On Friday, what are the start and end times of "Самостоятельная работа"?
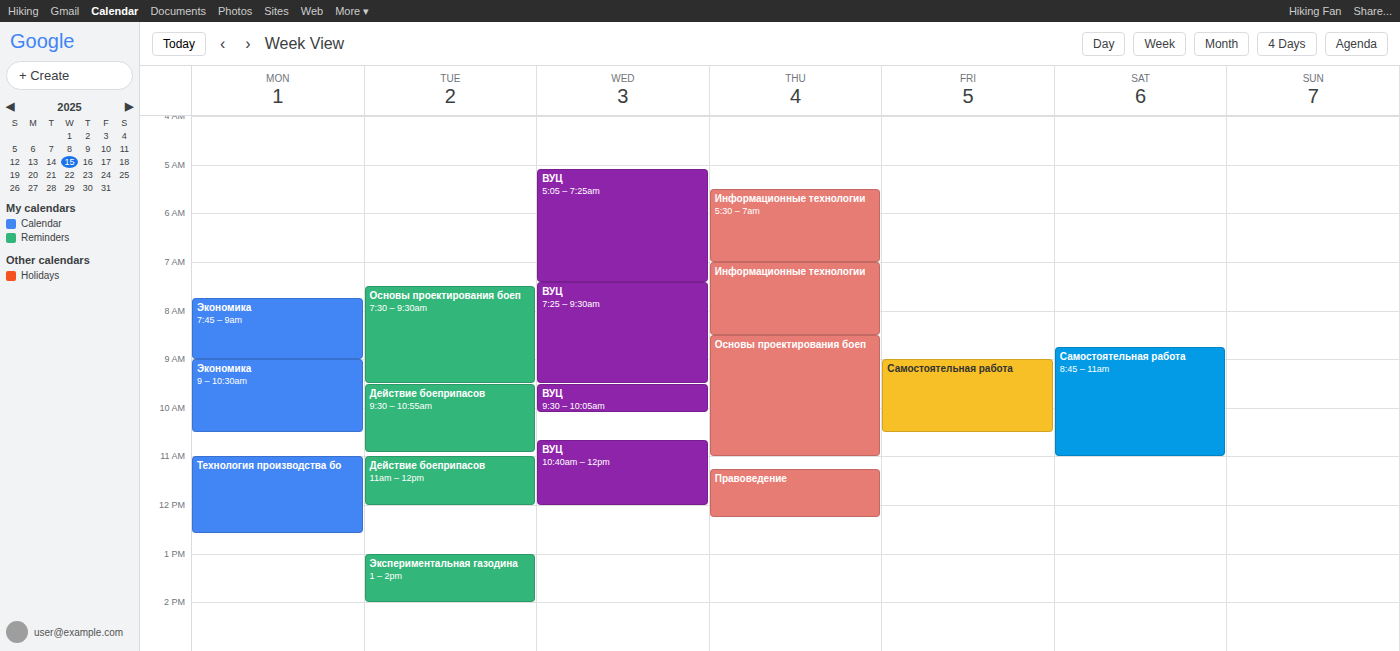
9:00 AM to 10:30 AM